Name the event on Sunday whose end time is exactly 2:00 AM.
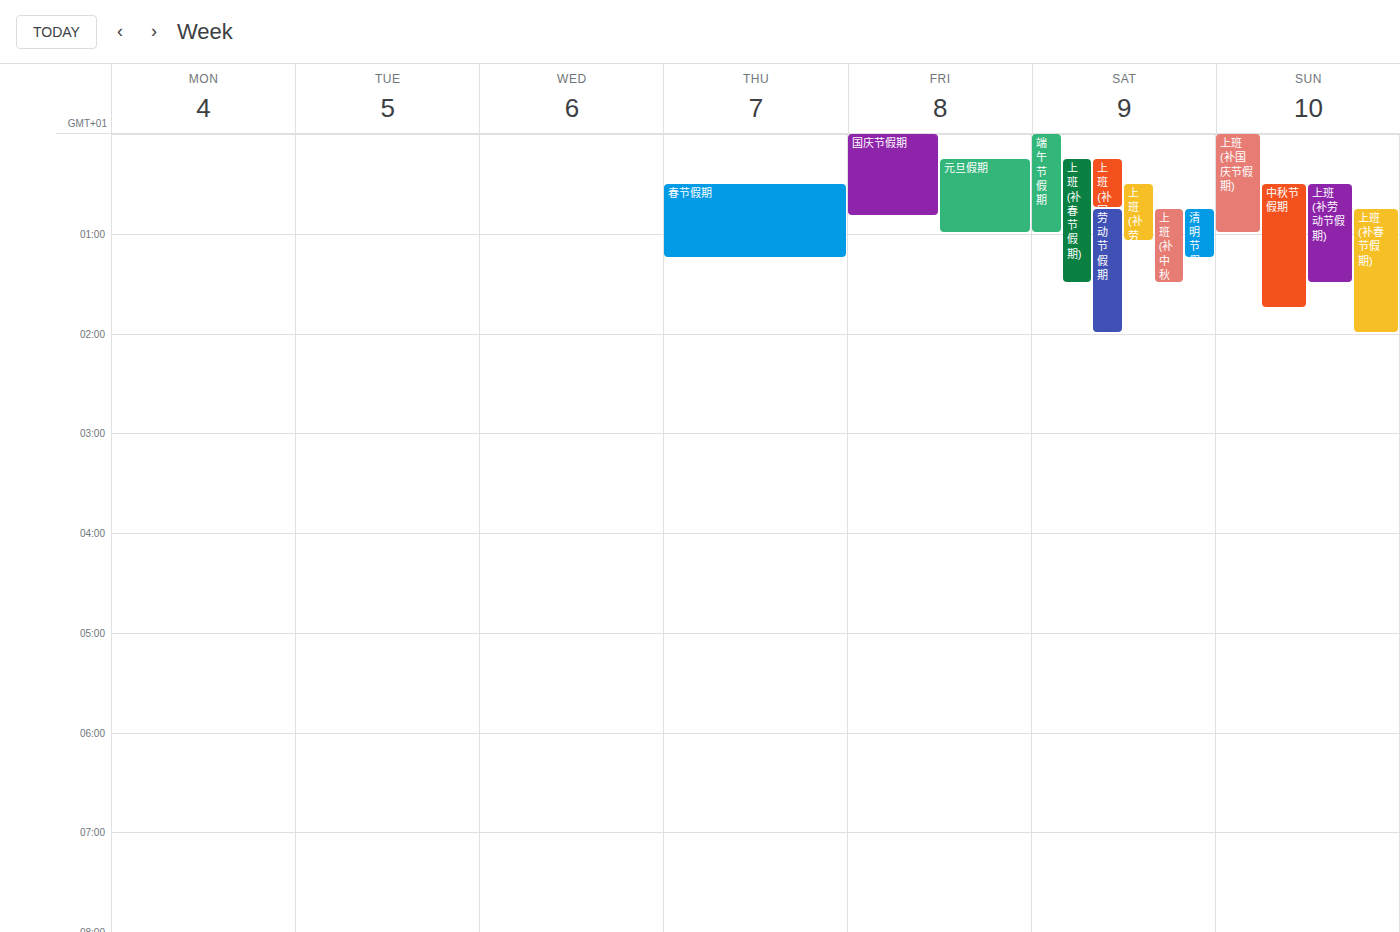
"上班(补春节假期)"